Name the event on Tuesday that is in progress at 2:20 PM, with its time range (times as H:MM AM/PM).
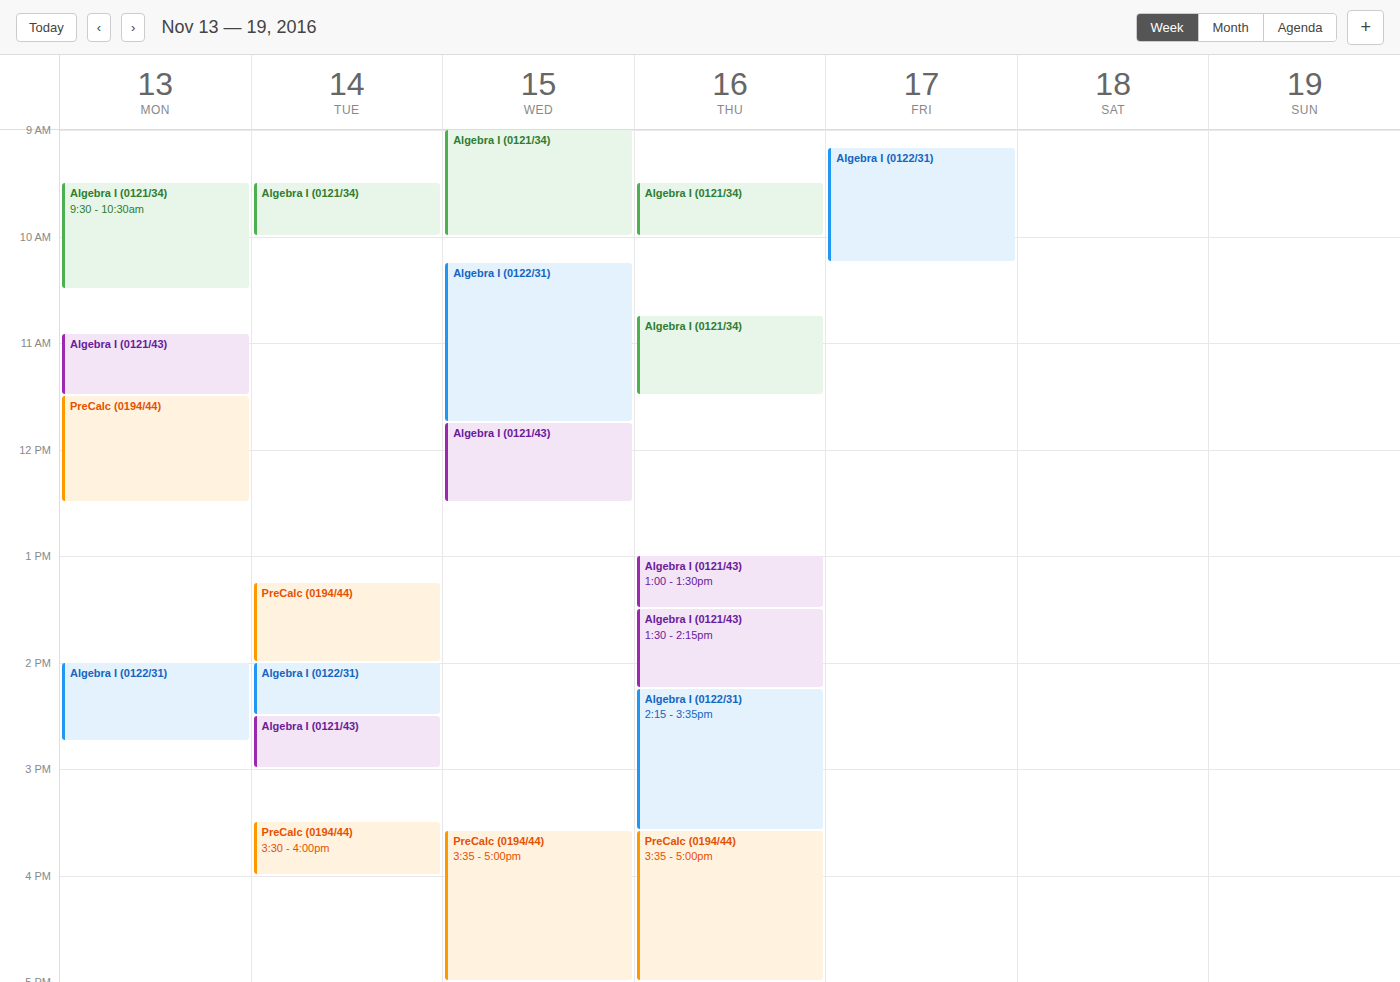
"Algebra I (0122/31)", 2:00 PM to 2:30 PM